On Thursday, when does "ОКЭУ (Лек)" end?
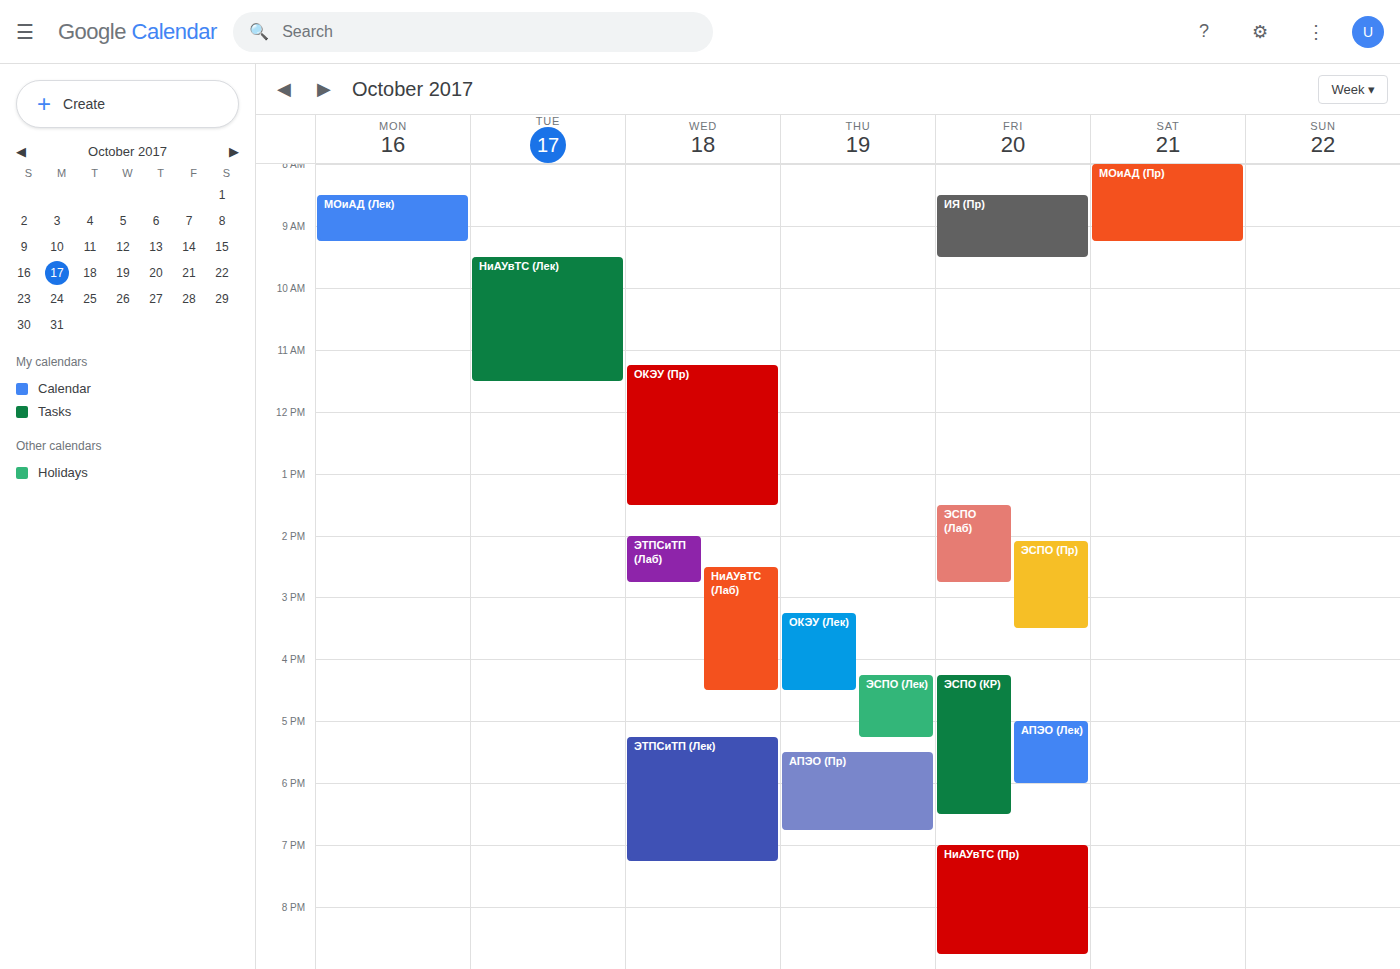
4:30 PM